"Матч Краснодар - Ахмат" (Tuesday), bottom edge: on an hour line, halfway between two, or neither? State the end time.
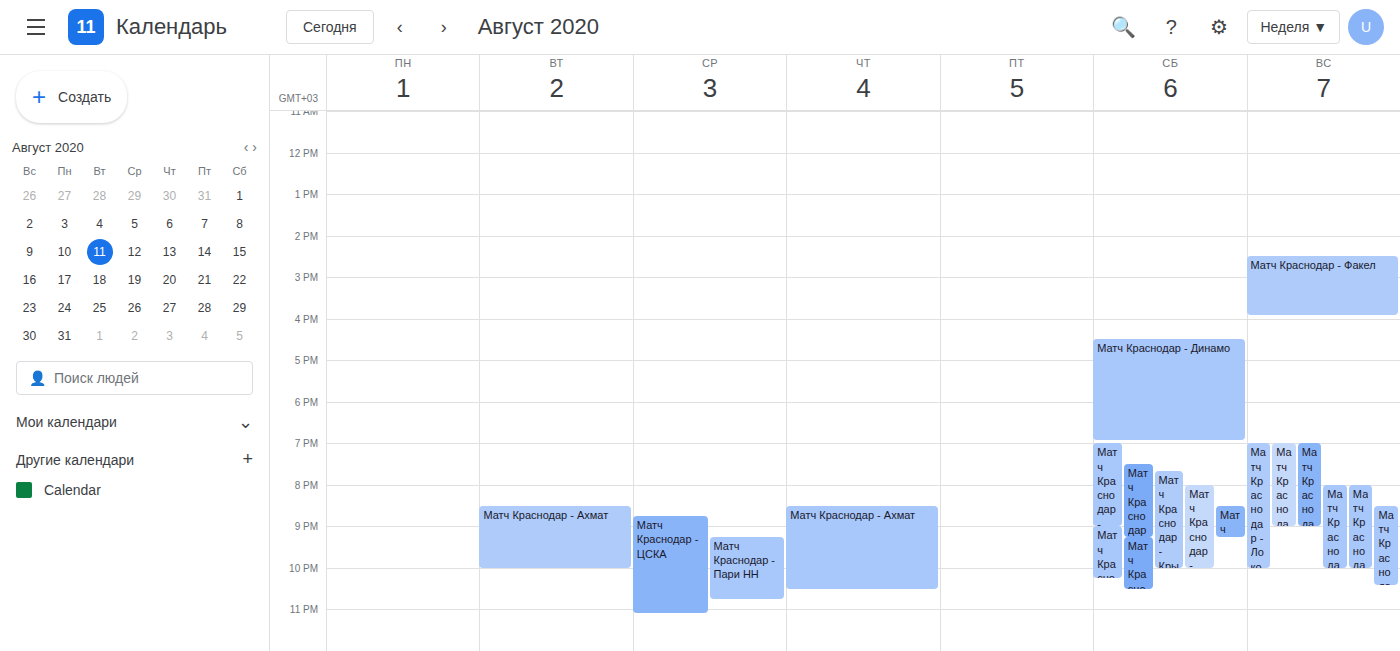
22:00 -- exactly on the 22:00 line.